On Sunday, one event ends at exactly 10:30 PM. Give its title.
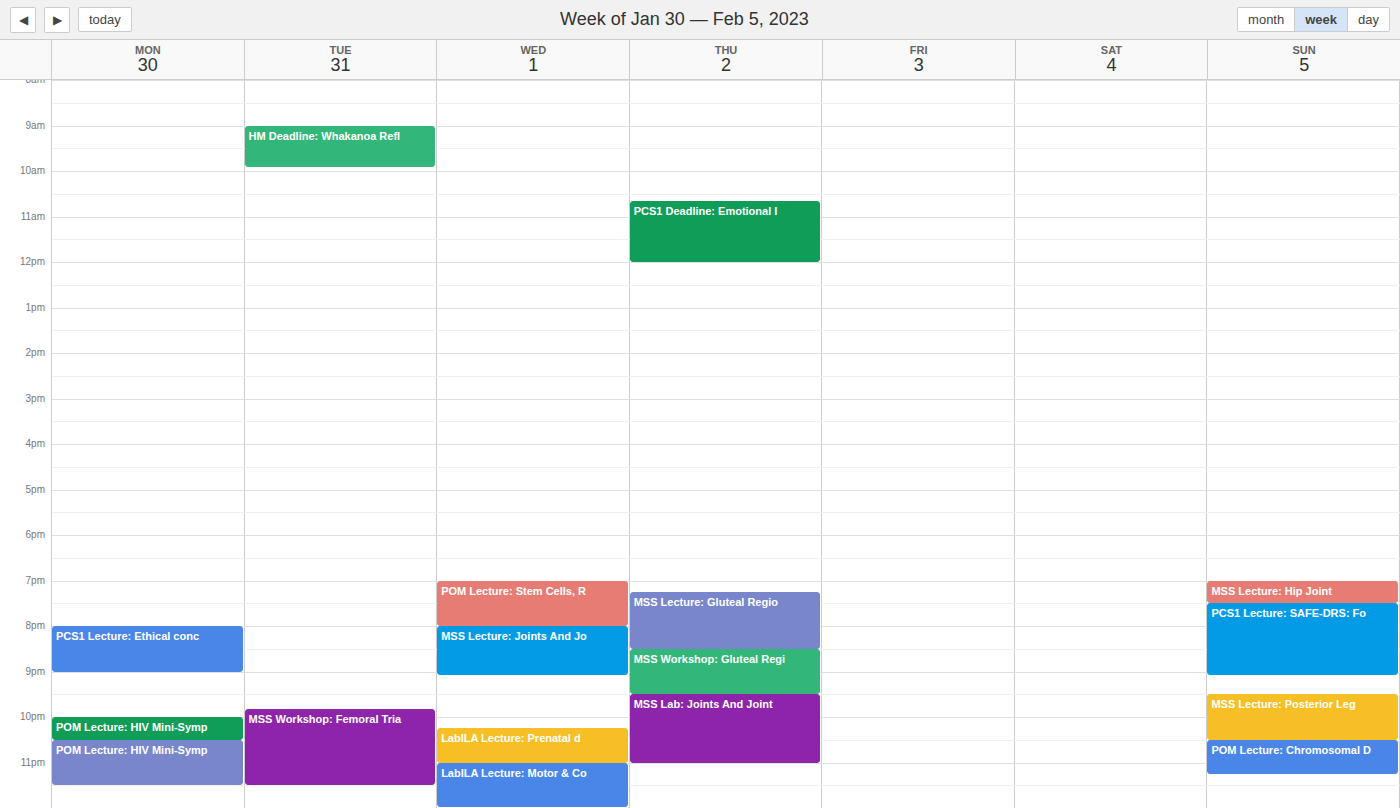
"MSS Lecture: Posterior Leg"